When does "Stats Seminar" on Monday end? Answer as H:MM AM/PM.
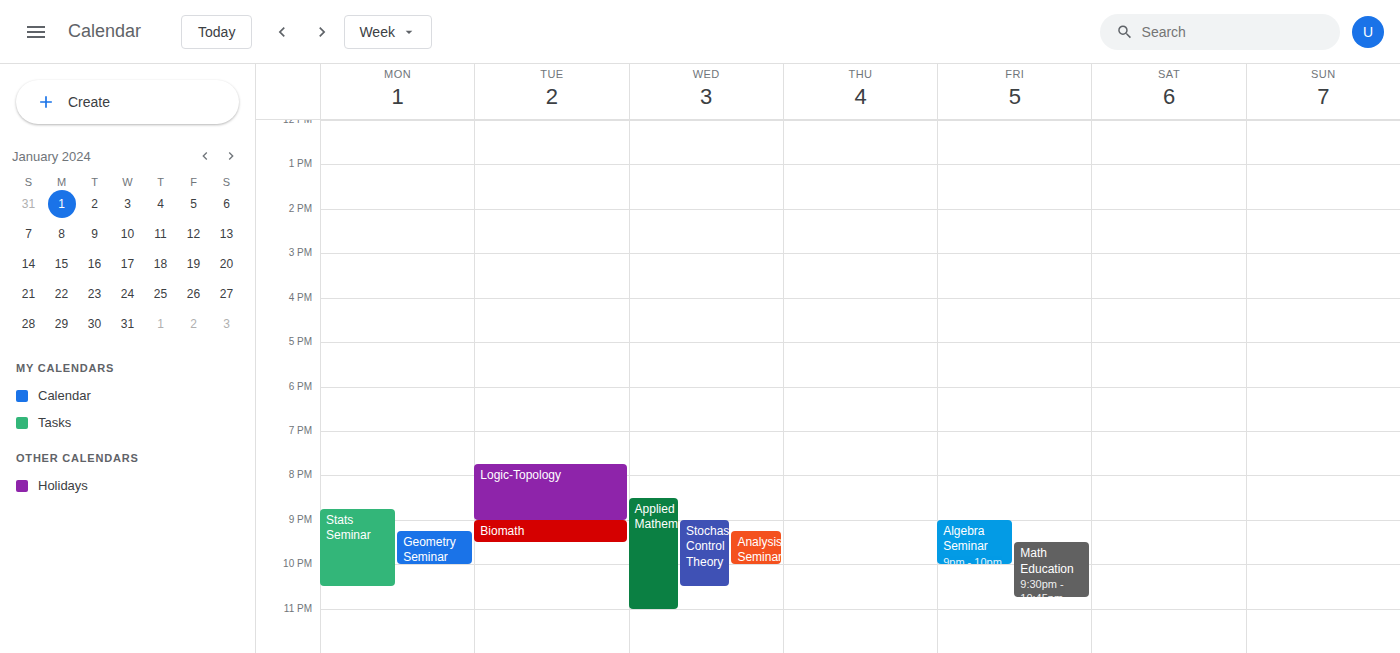
10:30 PM